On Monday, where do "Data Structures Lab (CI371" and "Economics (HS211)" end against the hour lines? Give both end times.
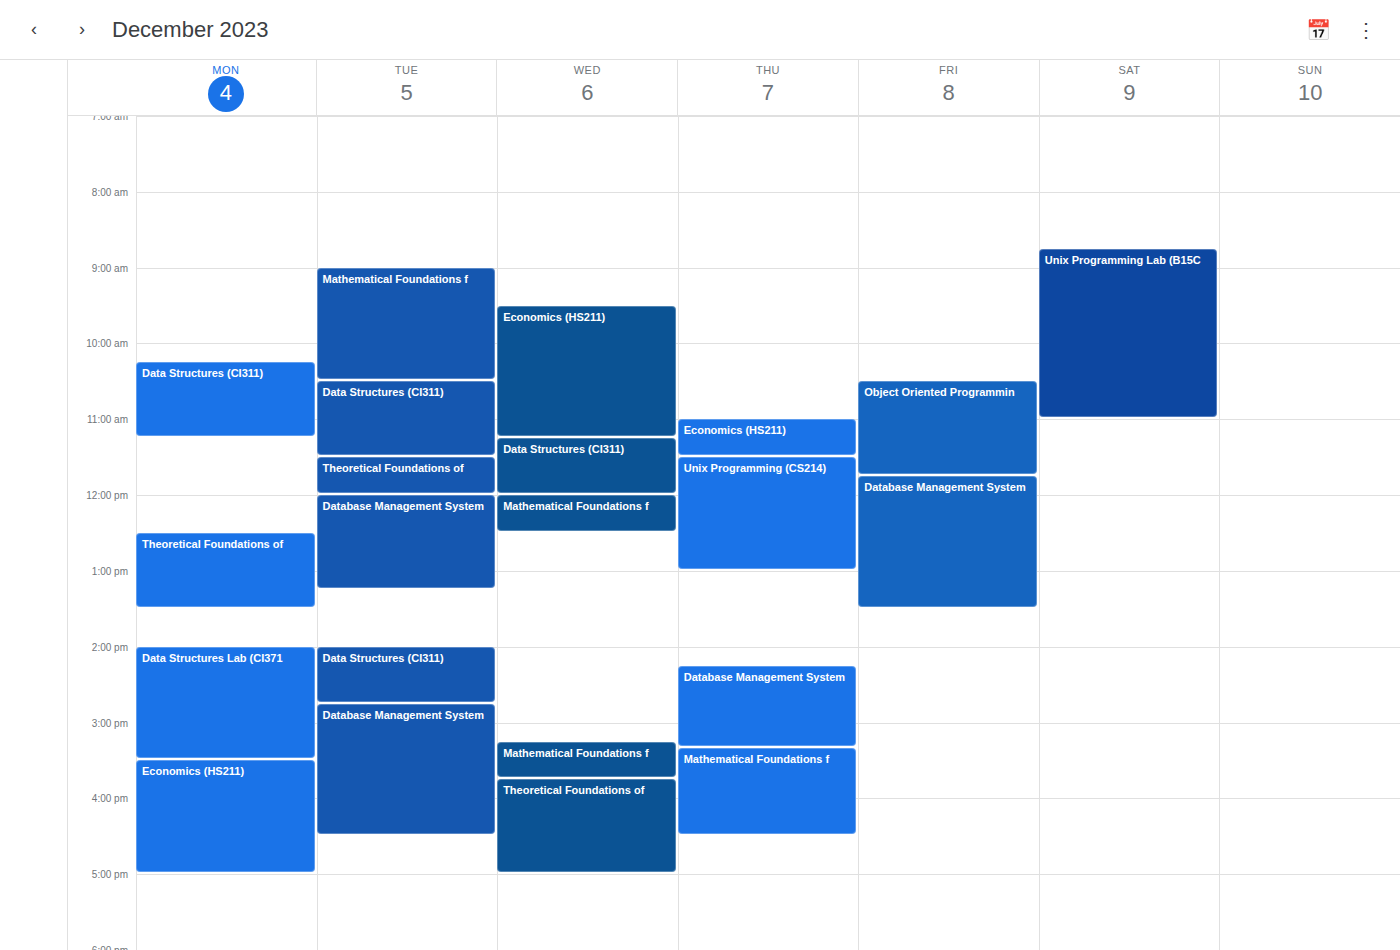
"Data Structures Lab (CI371": 3:30 PM, halfway between the 3 PM and 4 PM lines. "Economics (HS211)": 5:00 PM, exactly on the 5 PM line.